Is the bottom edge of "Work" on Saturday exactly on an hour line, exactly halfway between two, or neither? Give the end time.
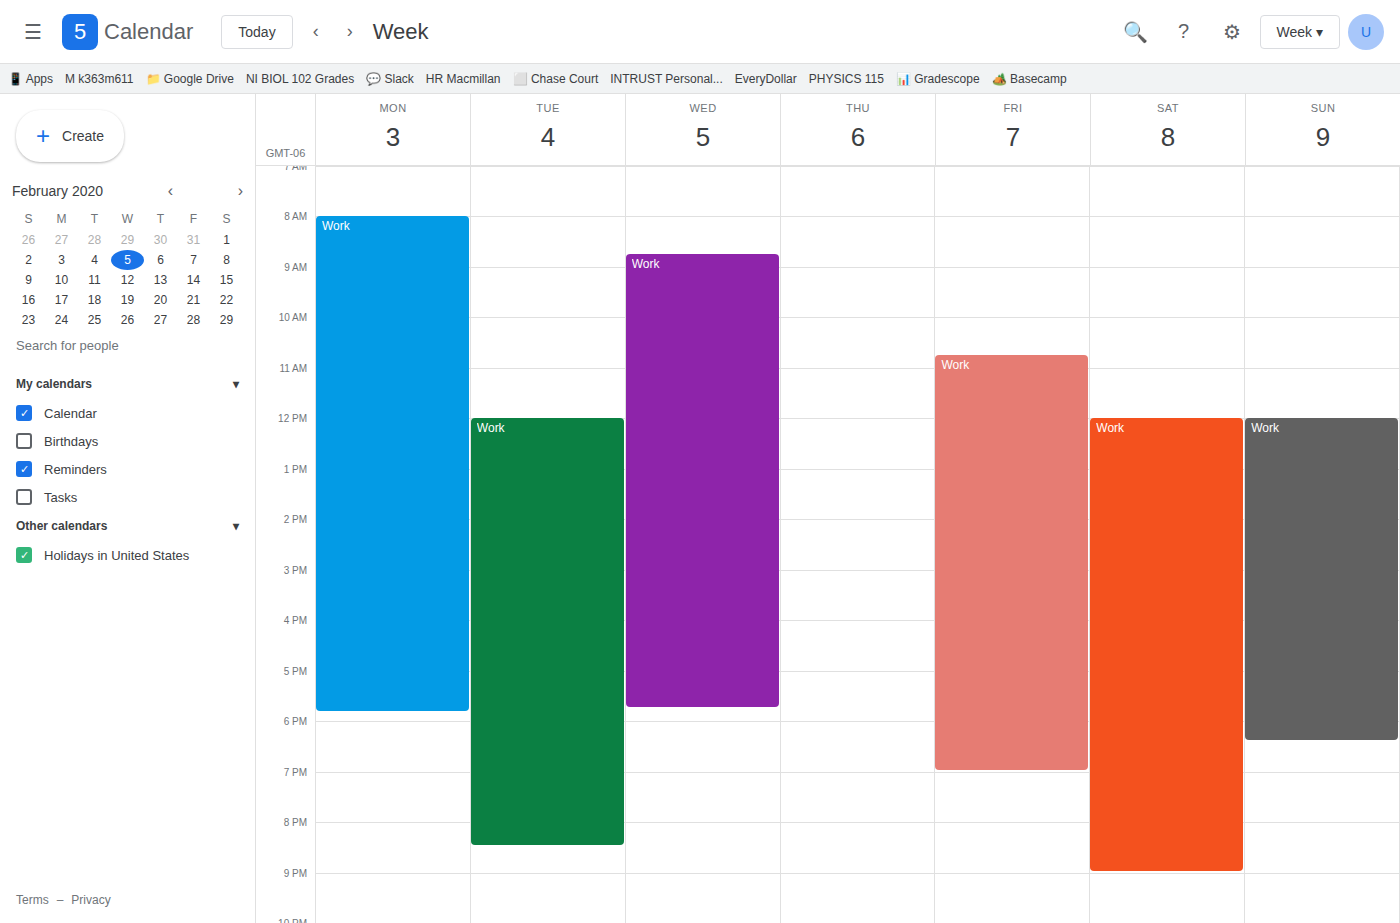
9:00 PM -- exactly on the 9 PM line.